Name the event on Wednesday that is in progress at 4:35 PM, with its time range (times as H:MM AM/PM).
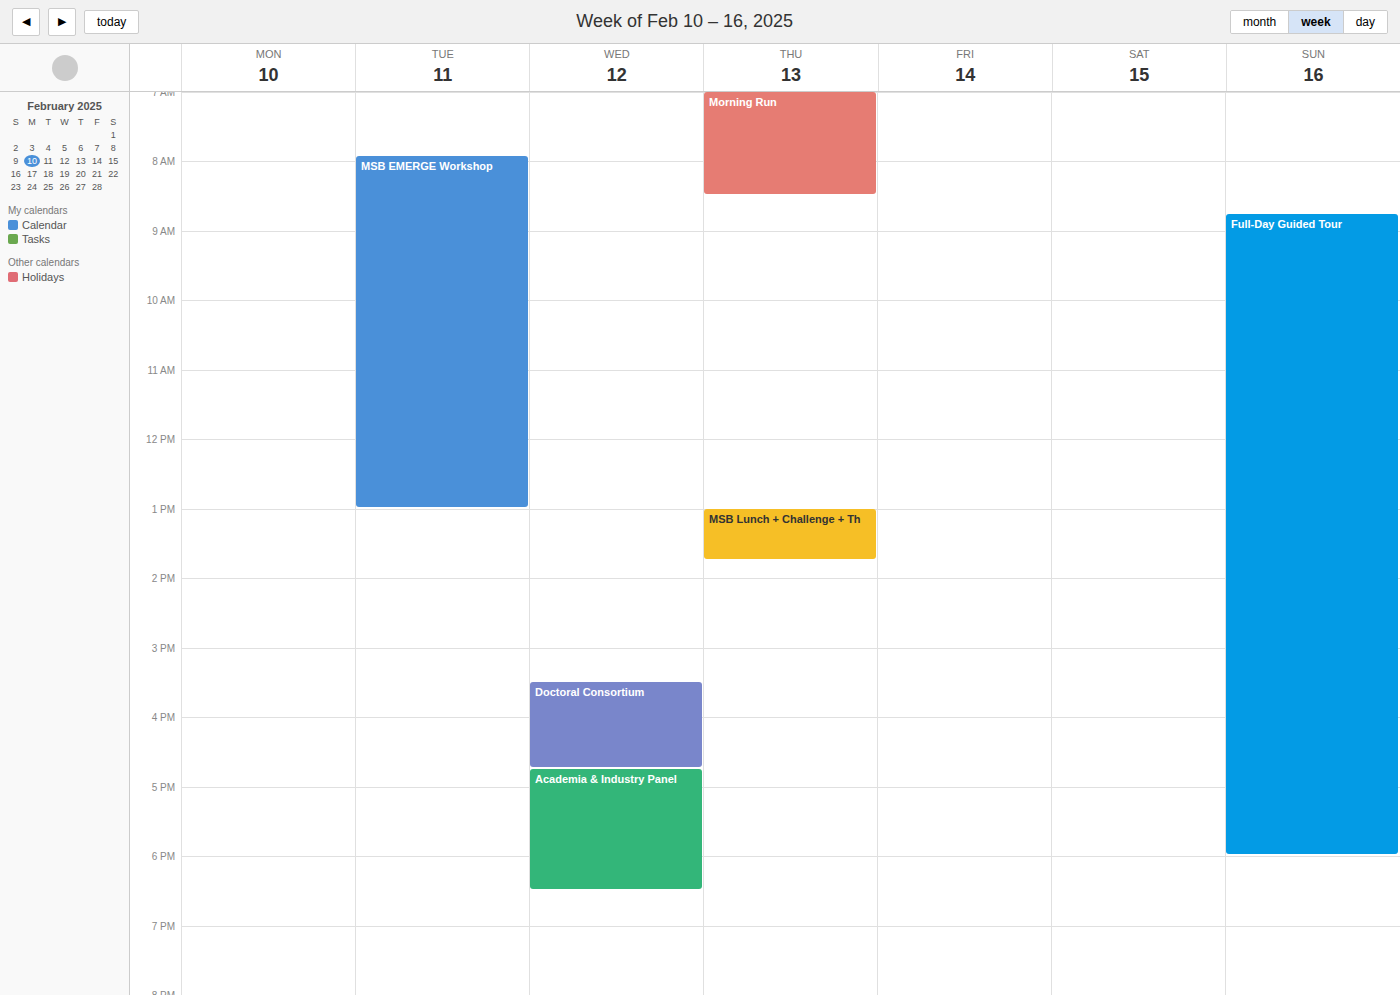
"Doctoral Consortium", 3:30 PM to 4:45 PM